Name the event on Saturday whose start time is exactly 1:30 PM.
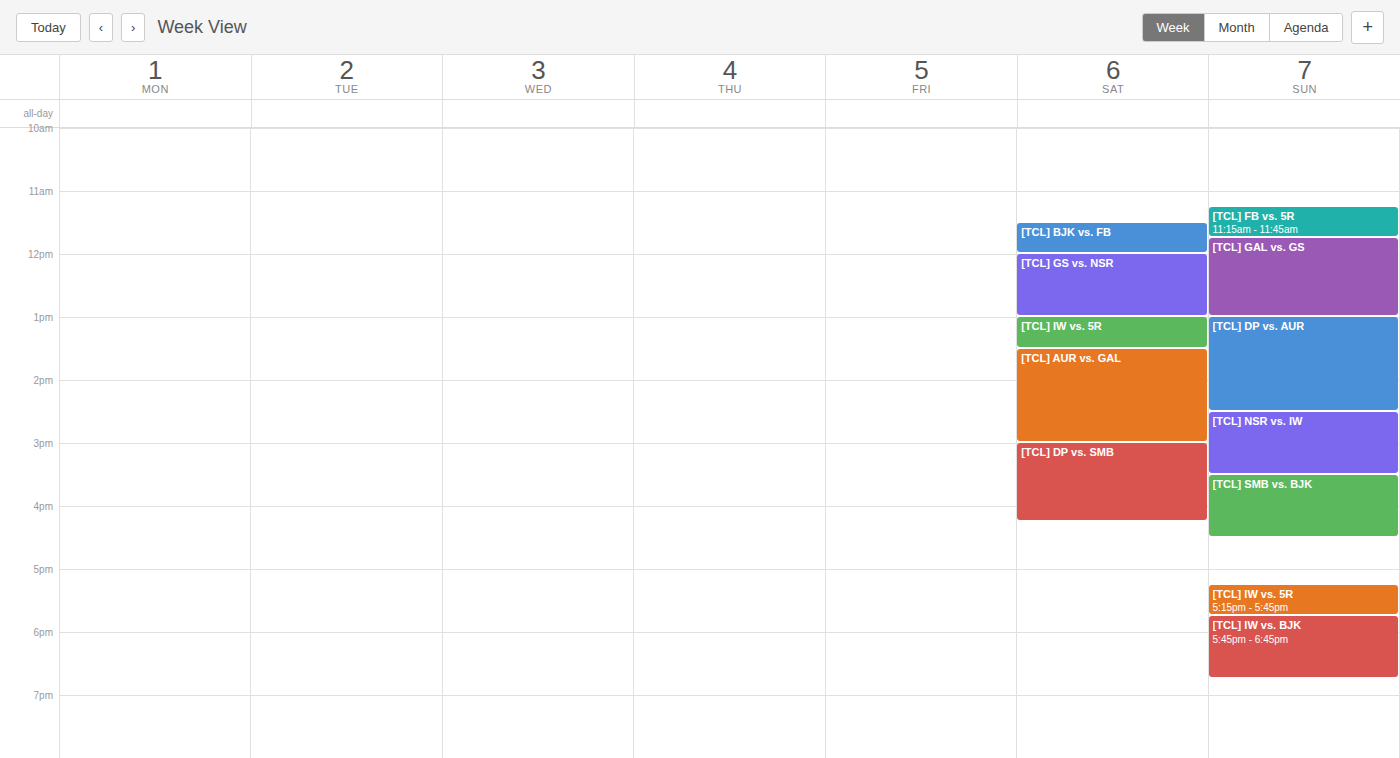
"[TCL] AUR vs. GAL"